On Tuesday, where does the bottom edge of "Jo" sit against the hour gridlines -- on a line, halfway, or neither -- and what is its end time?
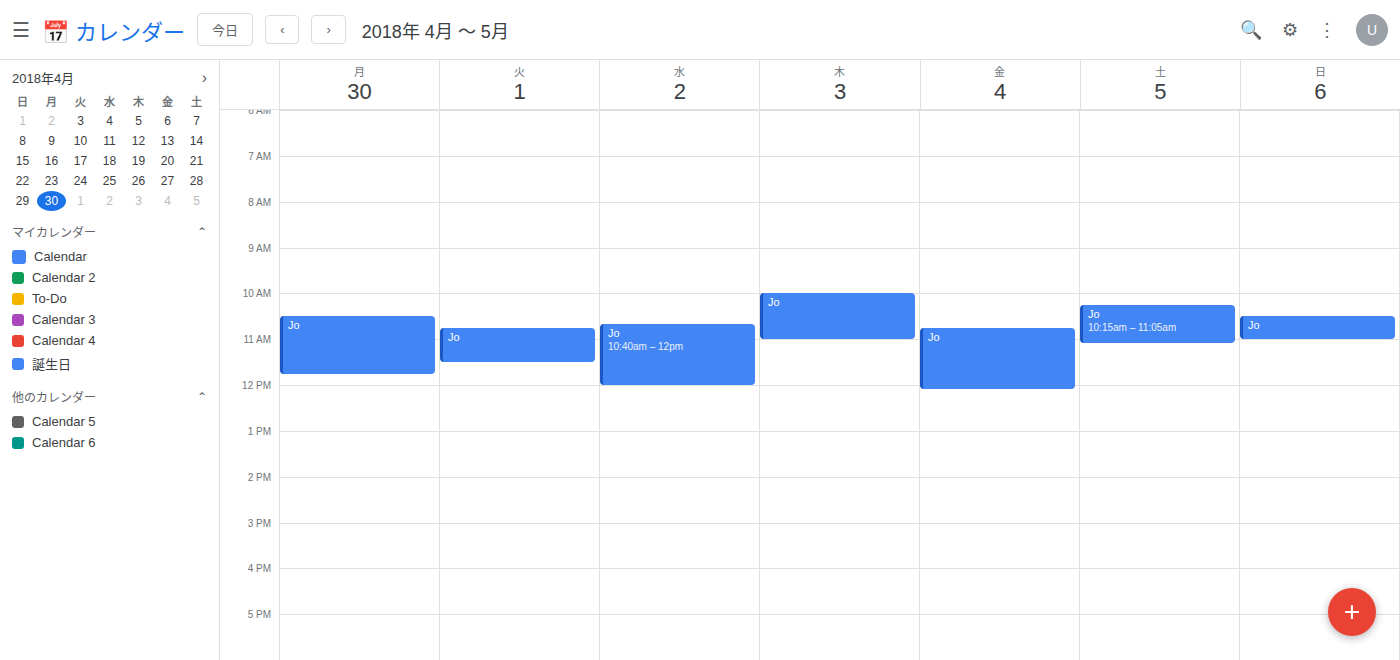
11:30 AM -- halfway between the 11 AM and 12 PM lines.